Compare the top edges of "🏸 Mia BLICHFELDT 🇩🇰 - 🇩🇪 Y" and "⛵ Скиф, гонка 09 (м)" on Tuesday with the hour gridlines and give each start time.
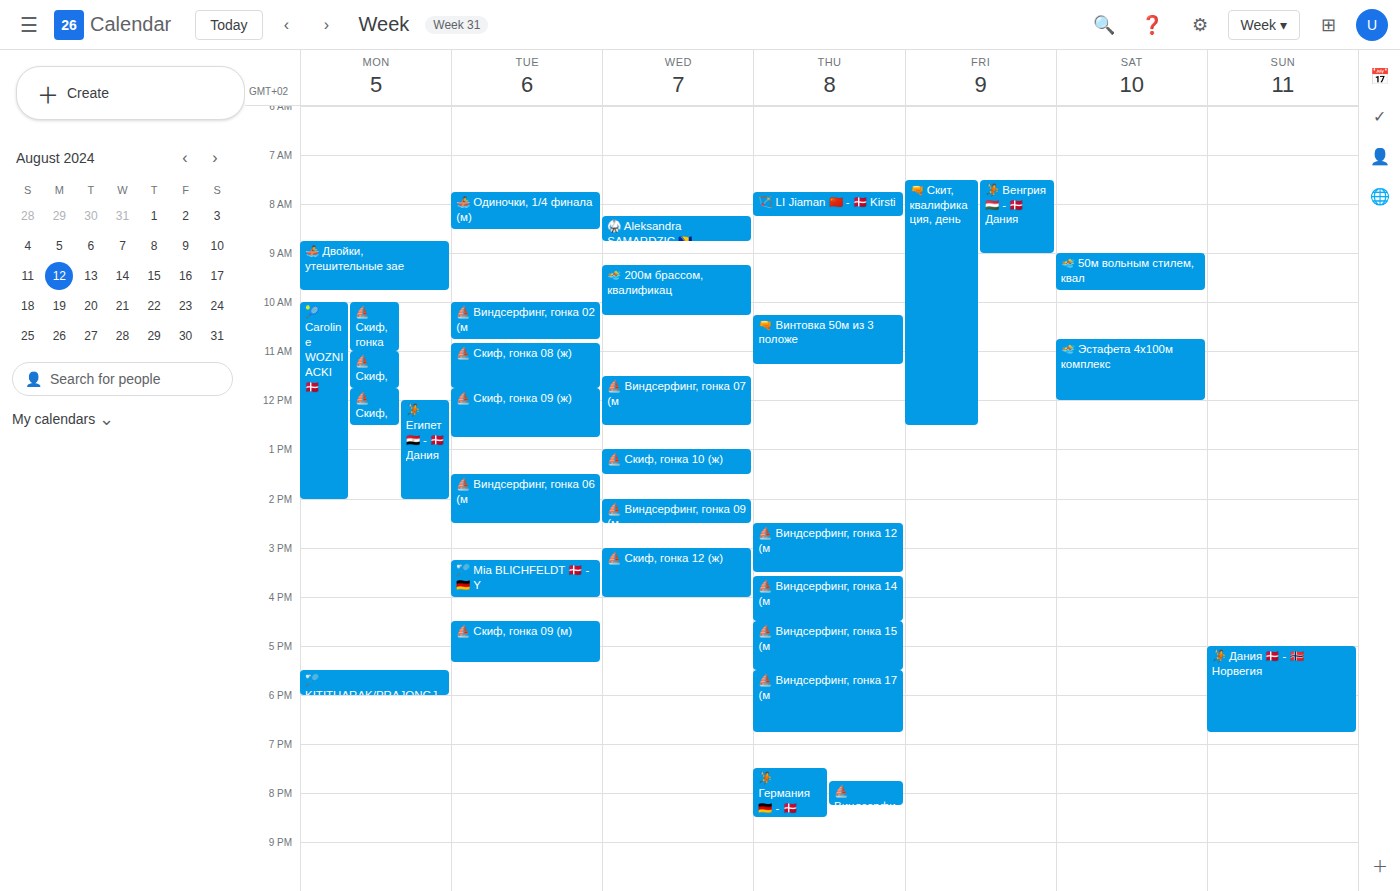
"🏸 Mia BLICHFELDT 🇩🇰 - 🇩🇪 Y": 3:15 PM, neither: a quarter of the way from the 3 PM line to the 4 PM line. "⛵ Скиф, гонка 09 (м)": 4:30 PM, halfway between the 4 PM and 5 PM lines.